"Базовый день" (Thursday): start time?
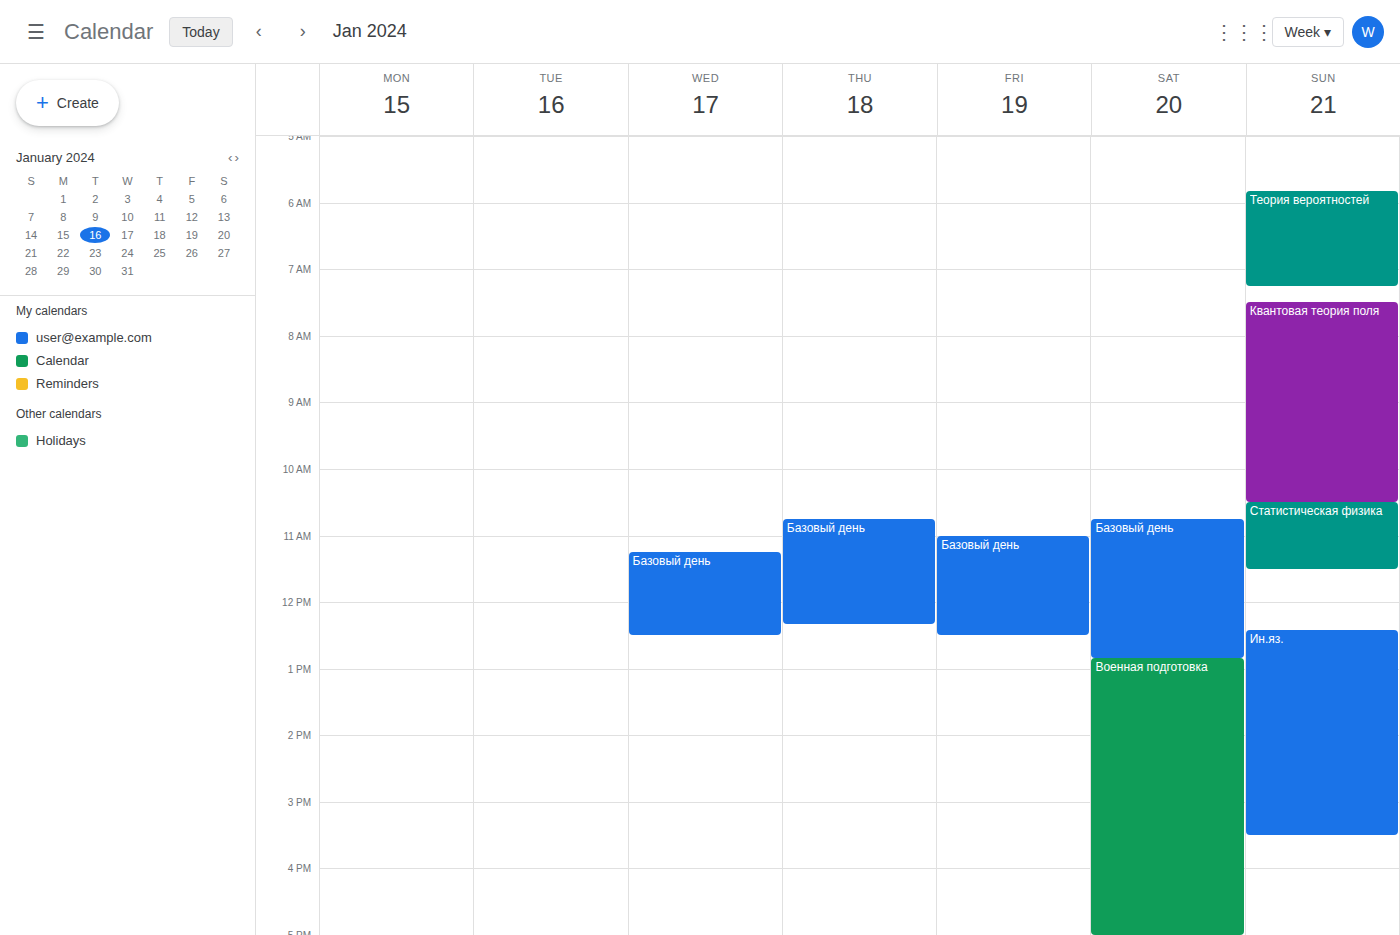
10:45 AM